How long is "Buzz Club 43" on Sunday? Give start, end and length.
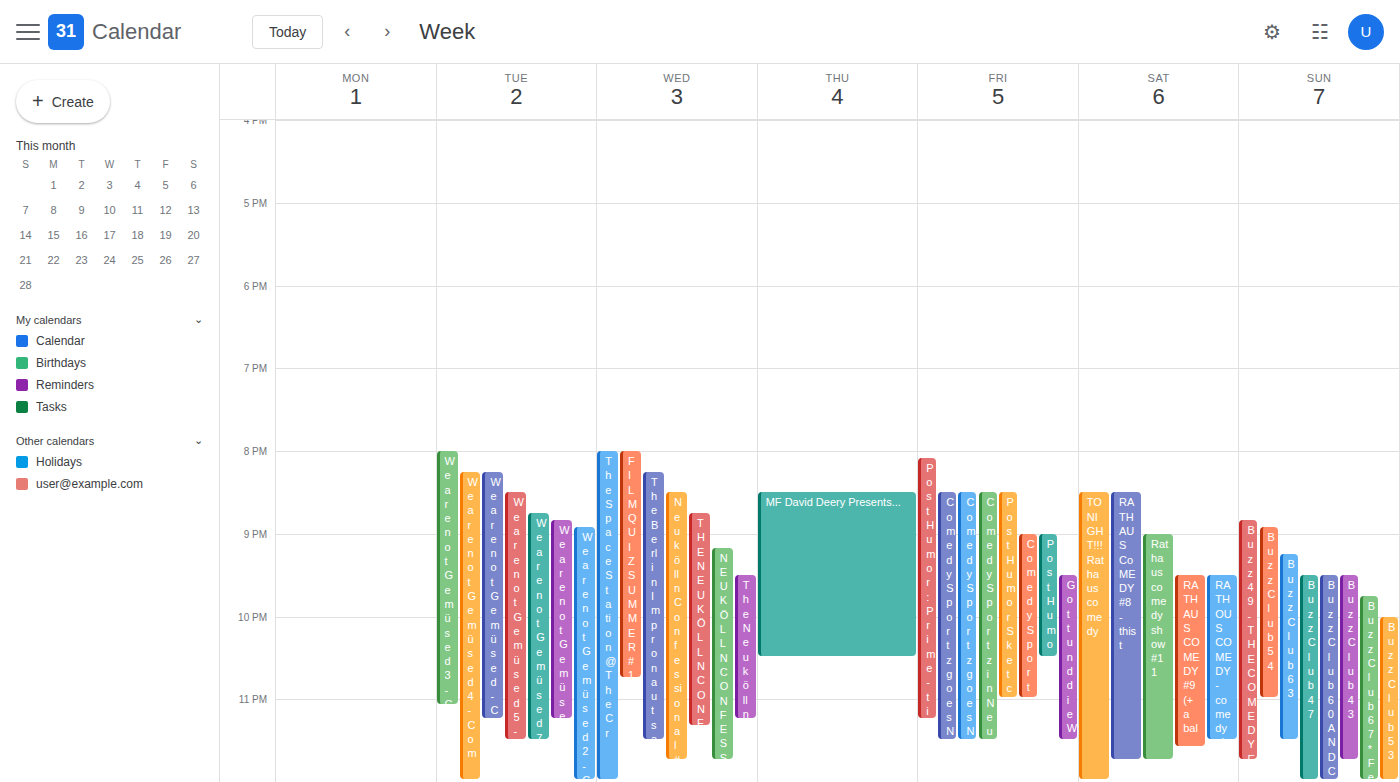
9:30 PM to 11:45 PM, 2 hours 15 minutes